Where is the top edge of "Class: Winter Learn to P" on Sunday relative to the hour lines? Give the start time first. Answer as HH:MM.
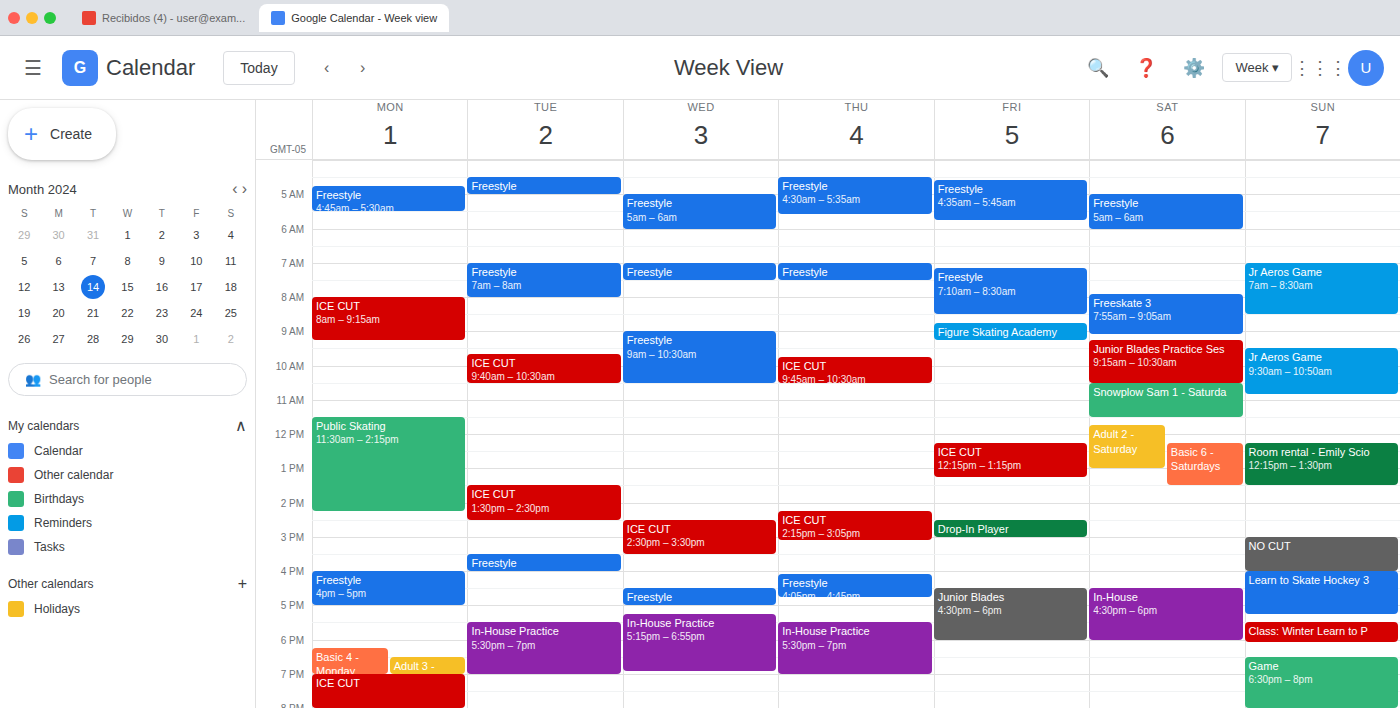
17:30 -- halfway between the 17:00 and 18:00 lines.